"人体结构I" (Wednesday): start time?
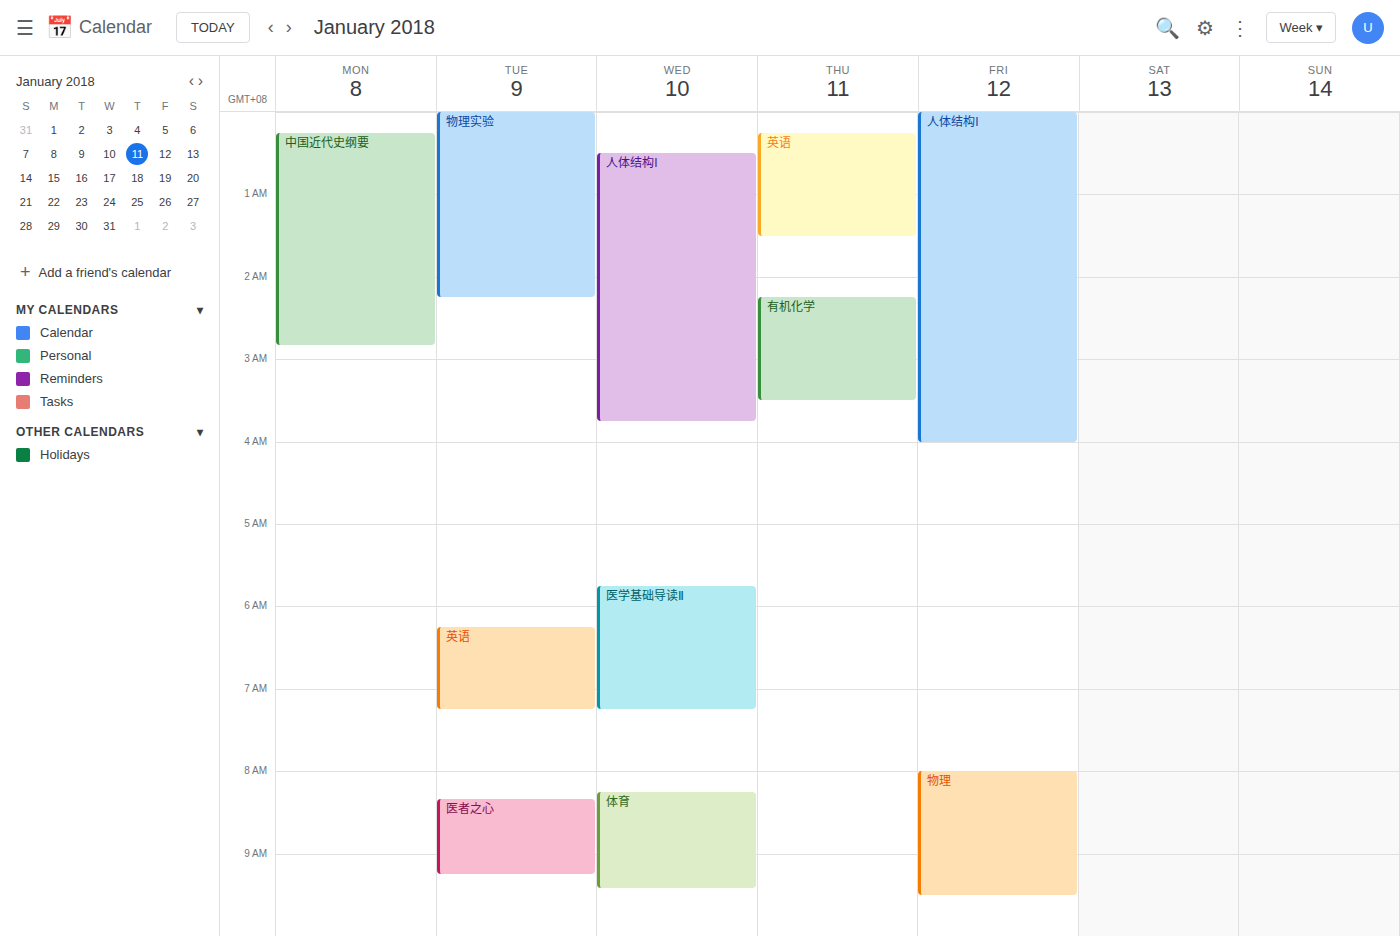
12:30 AM